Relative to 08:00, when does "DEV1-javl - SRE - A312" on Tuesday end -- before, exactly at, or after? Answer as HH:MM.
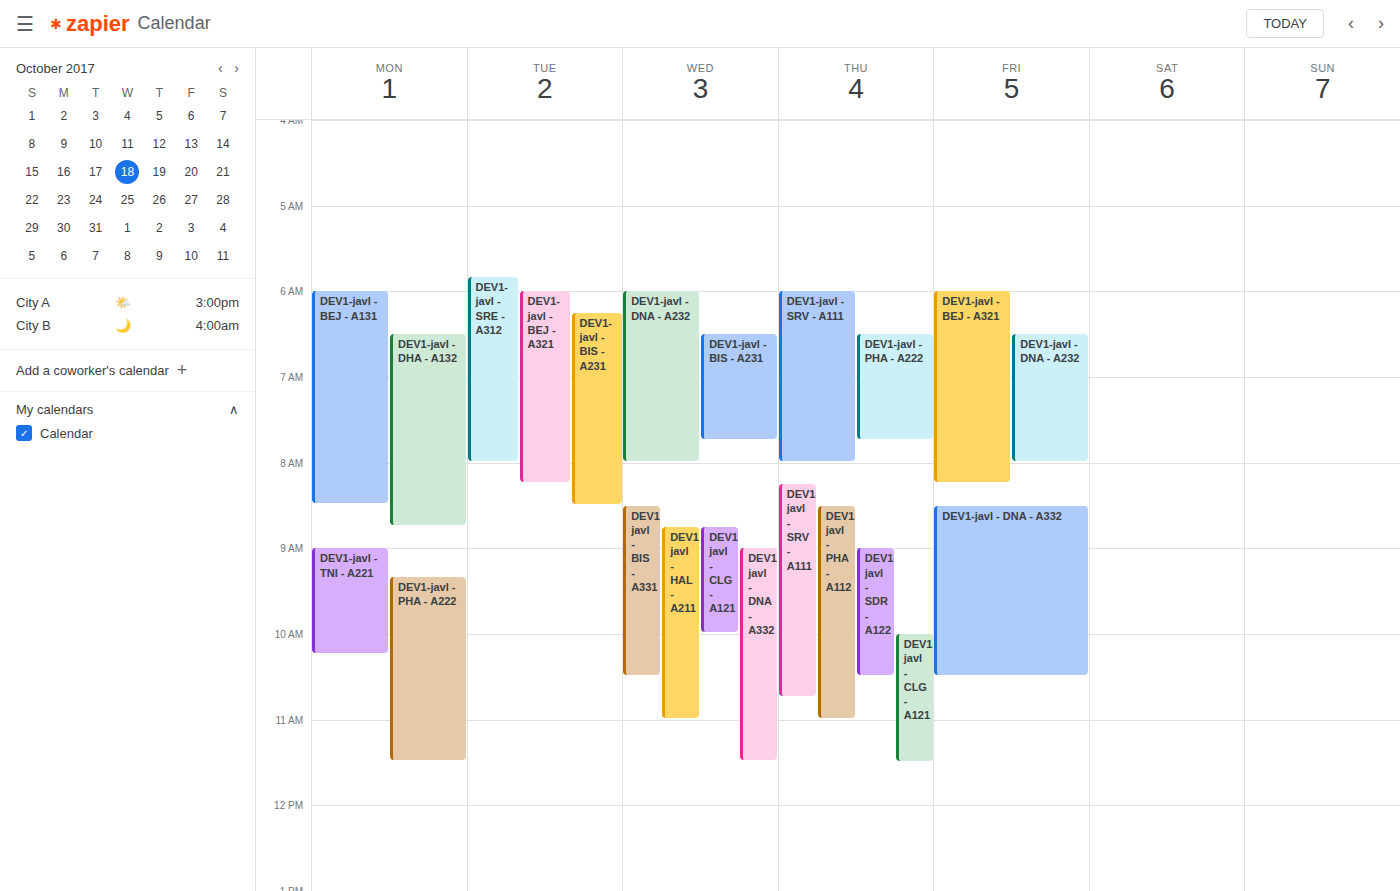
08:00 -- exactly at 08:00, on the 08:00 line.